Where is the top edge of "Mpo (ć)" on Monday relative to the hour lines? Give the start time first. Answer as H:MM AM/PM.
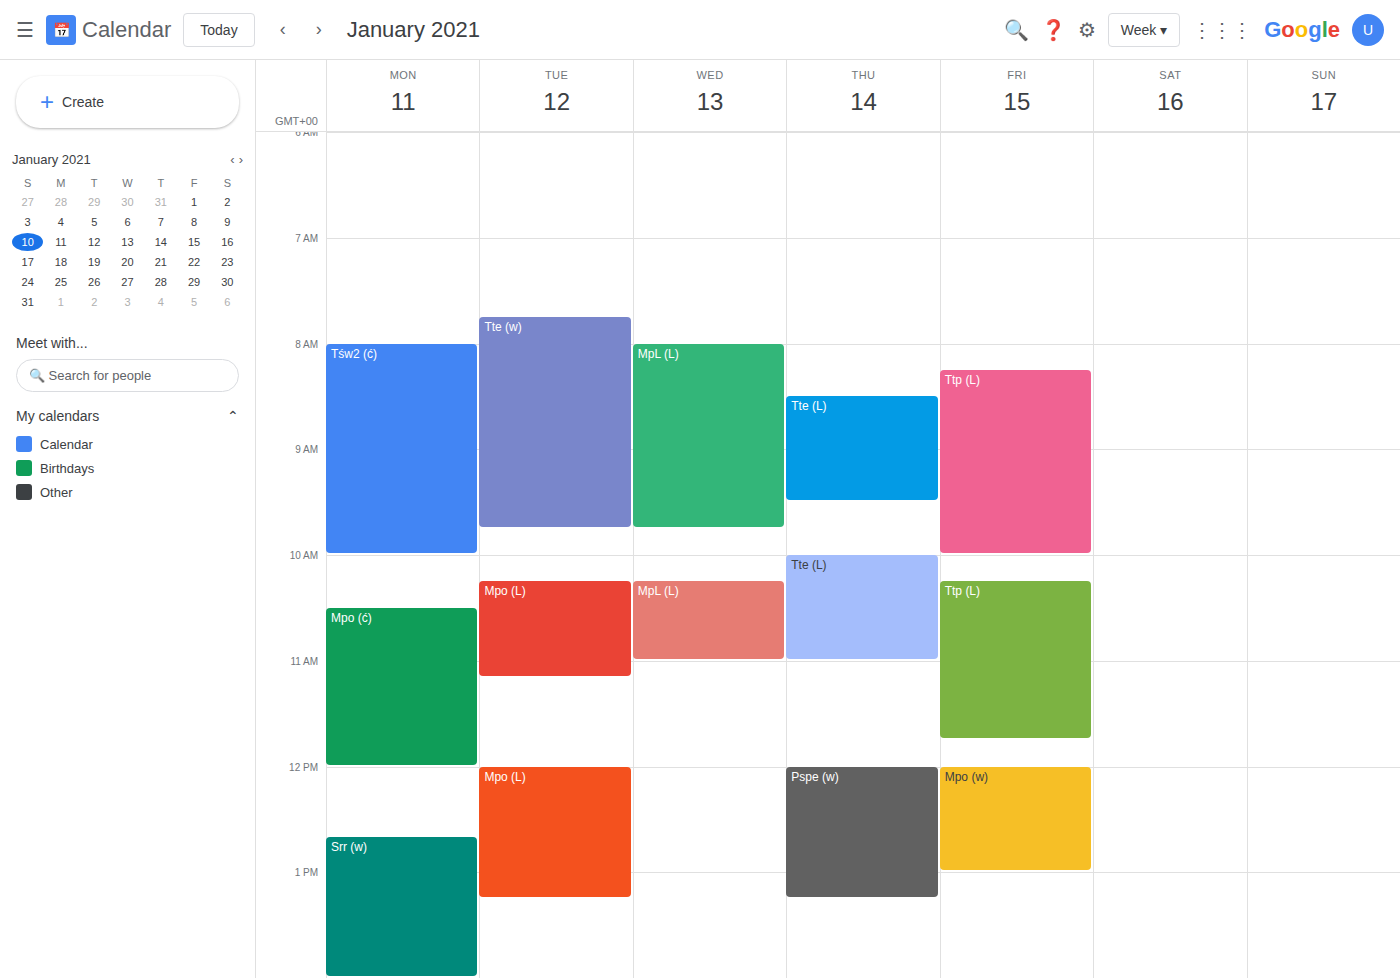
10:30 AM -- halfway between the 10 AM and 11 AM lines.